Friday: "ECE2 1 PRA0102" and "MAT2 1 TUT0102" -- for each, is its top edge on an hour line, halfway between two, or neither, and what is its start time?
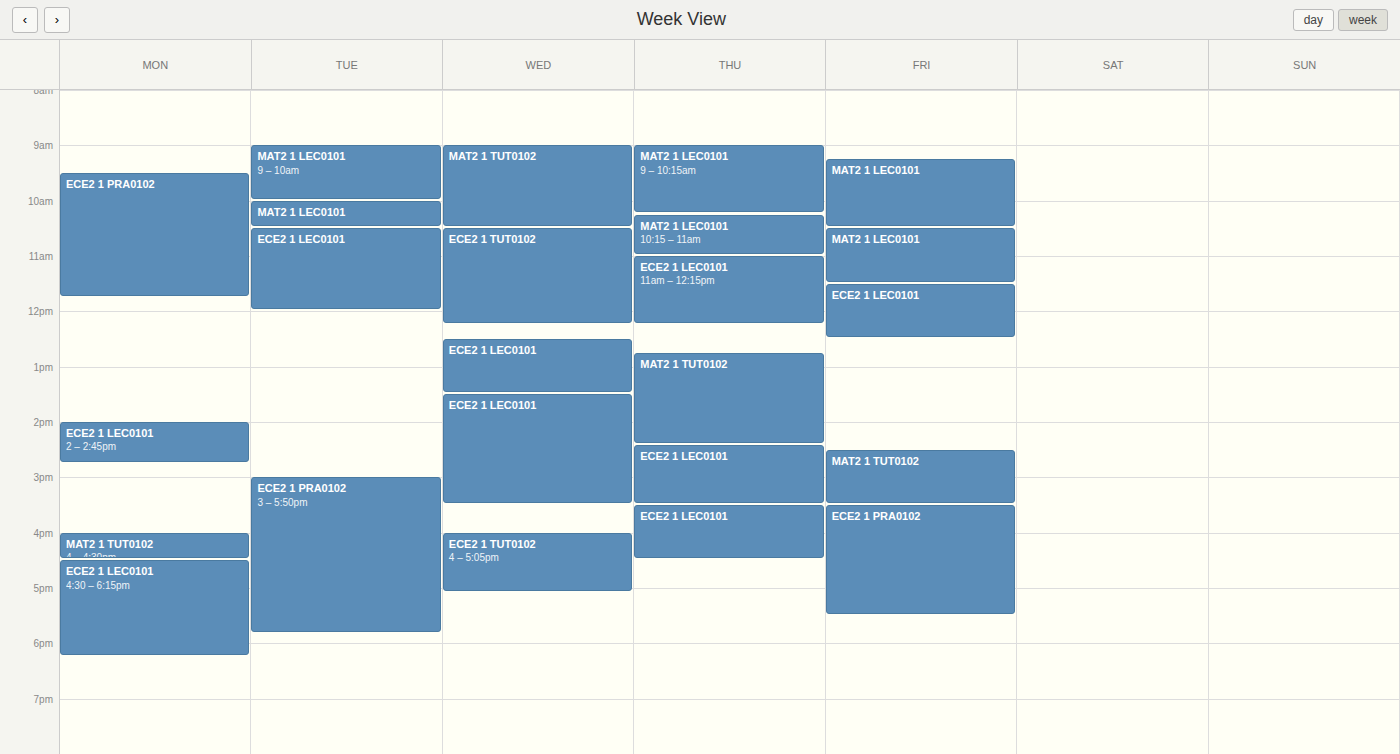
"ECE2 1 PRA0102": 3:30 PM, halfway between the 3 PM and 4 PM lines. "MAT2 1 TUT0102": 2:30 PM, halfway between the 2 PM and 3 PM lines.